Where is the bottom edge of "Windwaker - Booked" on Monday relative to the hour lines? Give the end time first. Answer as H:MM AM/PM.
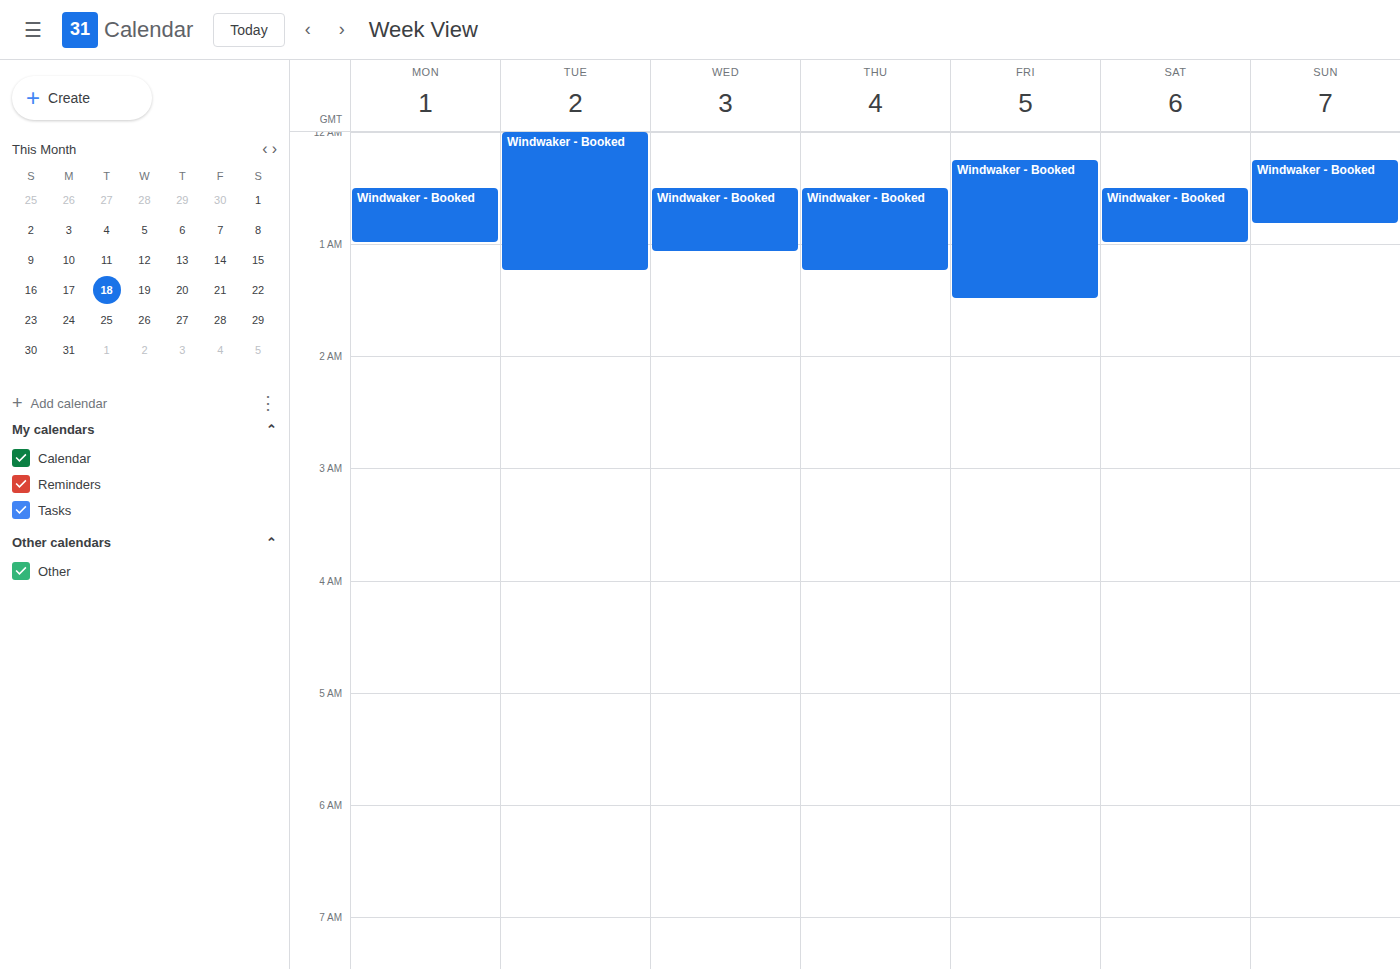
1:00 AM -- exactly on the 1 AM line.